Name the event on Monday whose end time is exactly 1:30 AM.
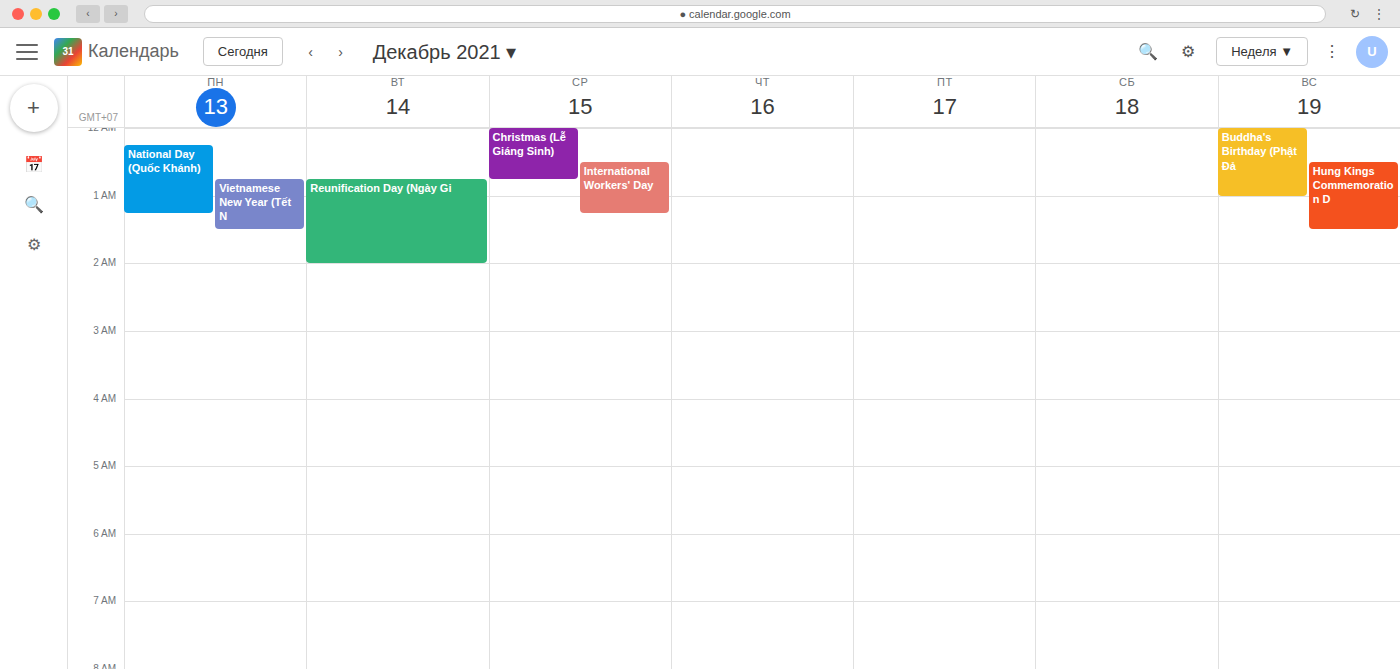
"Vietnamese New Year (Tết N"